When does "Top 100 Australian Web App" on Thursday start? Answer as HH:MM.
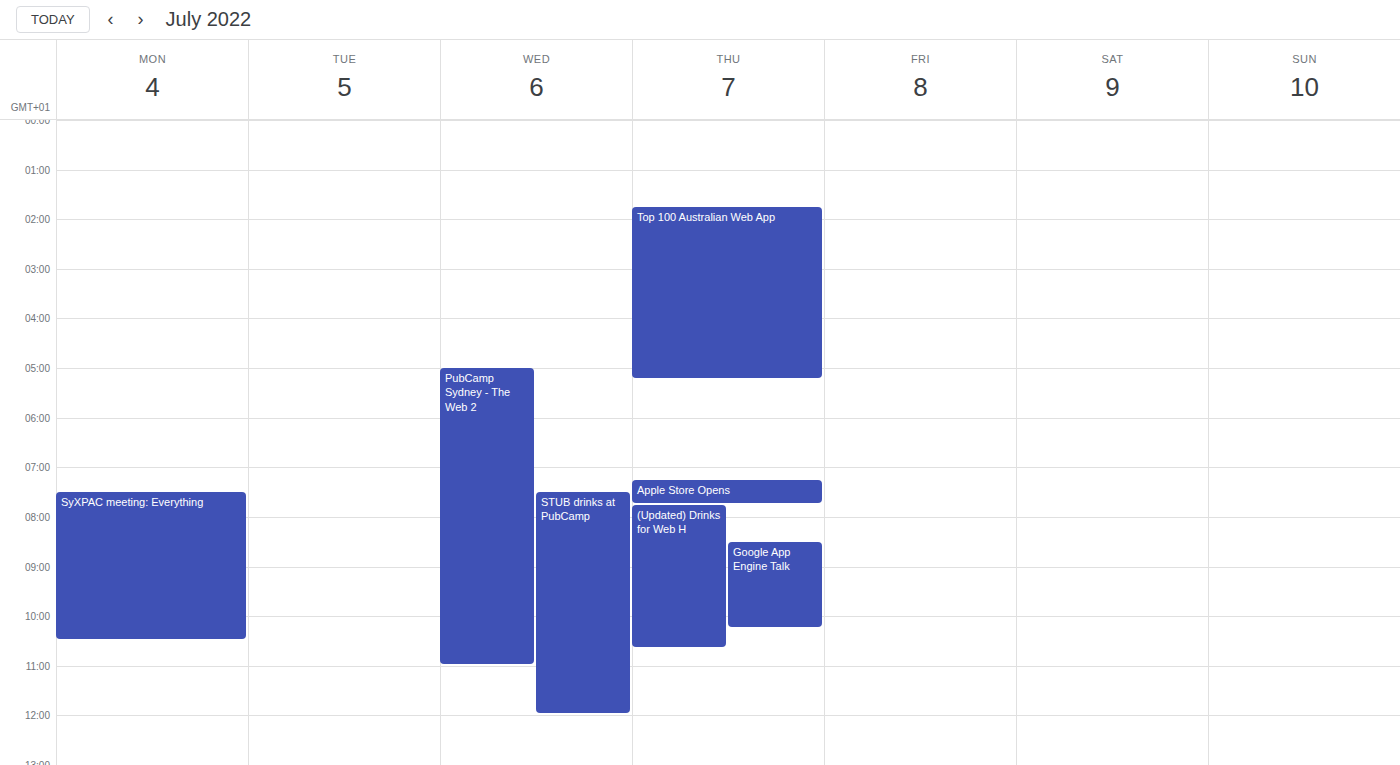
01:45